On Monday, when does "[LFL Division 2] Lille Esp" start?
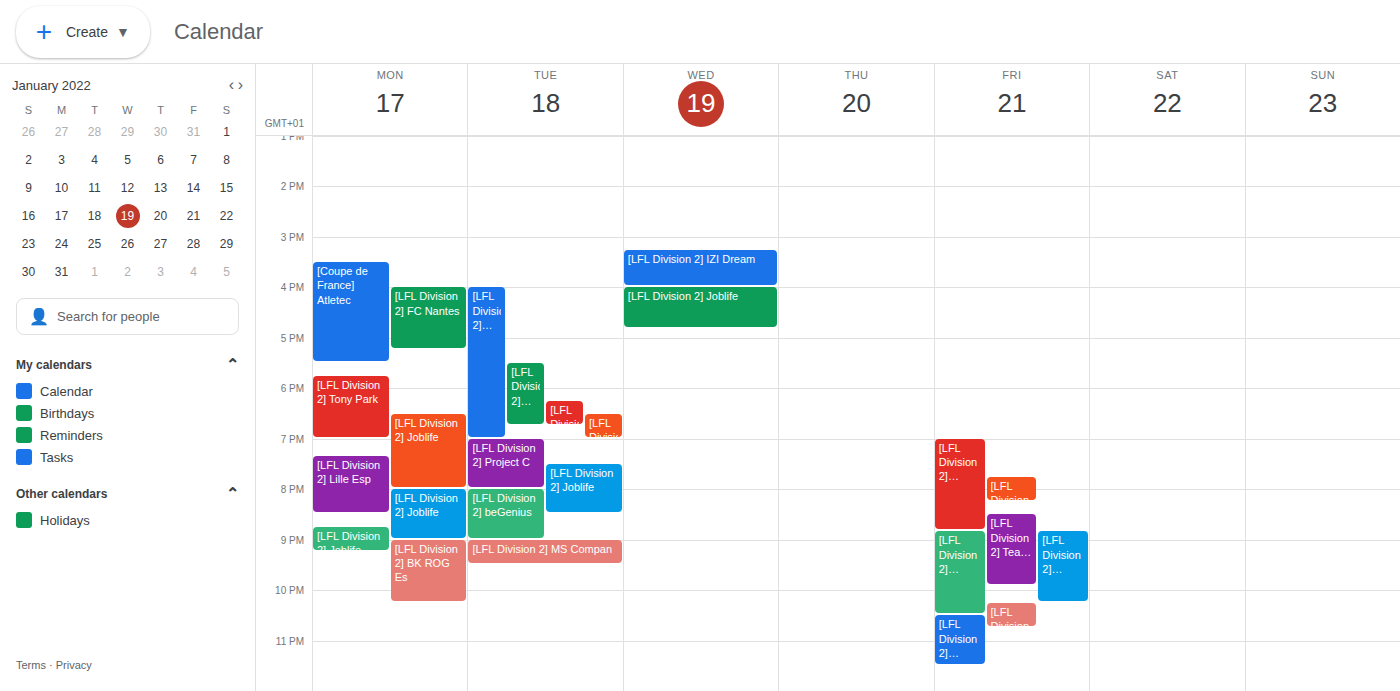
7:20 PM